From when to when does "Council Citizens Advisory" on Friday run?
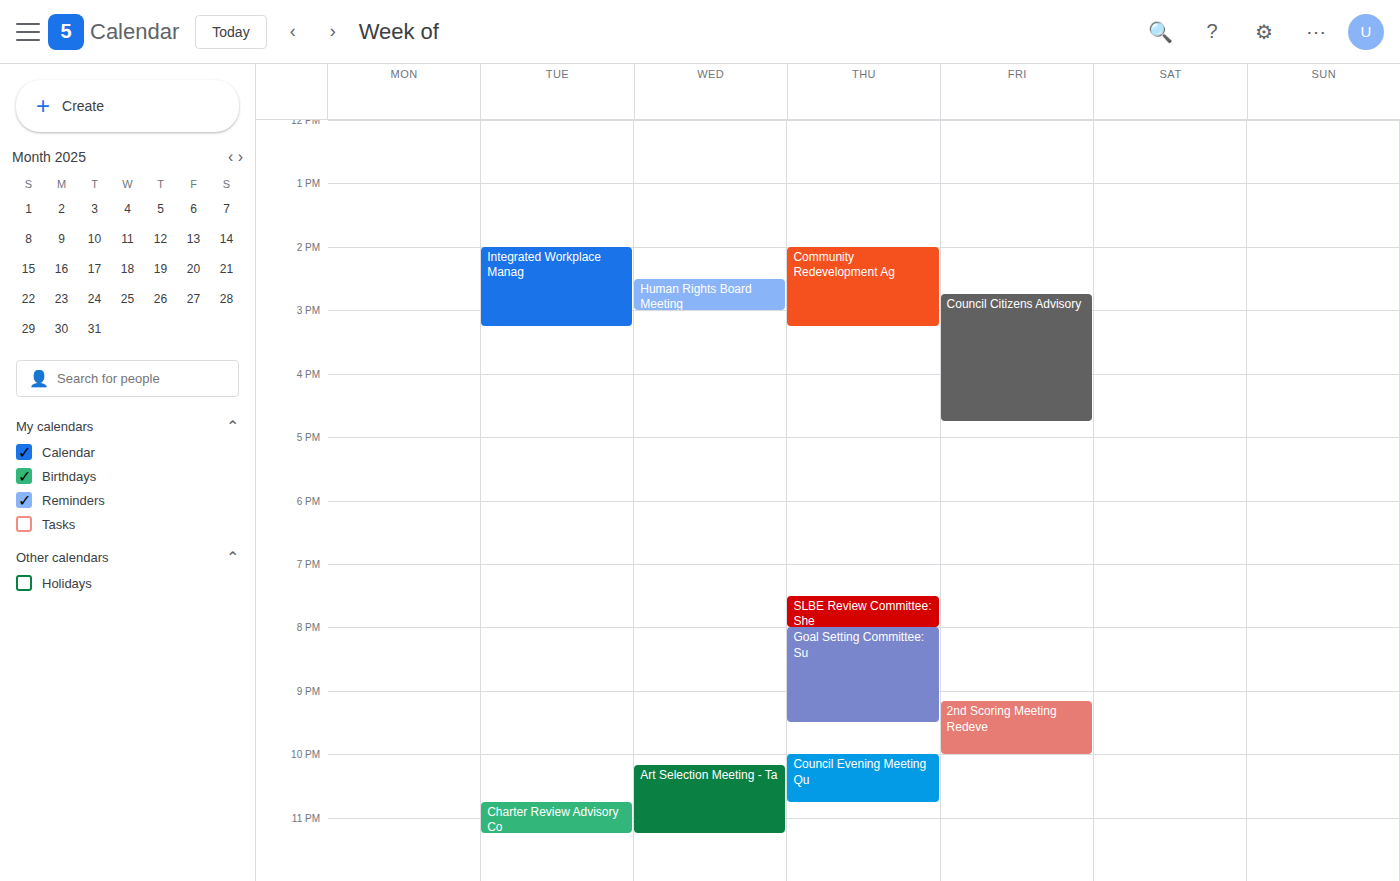
14:45 to 16:45